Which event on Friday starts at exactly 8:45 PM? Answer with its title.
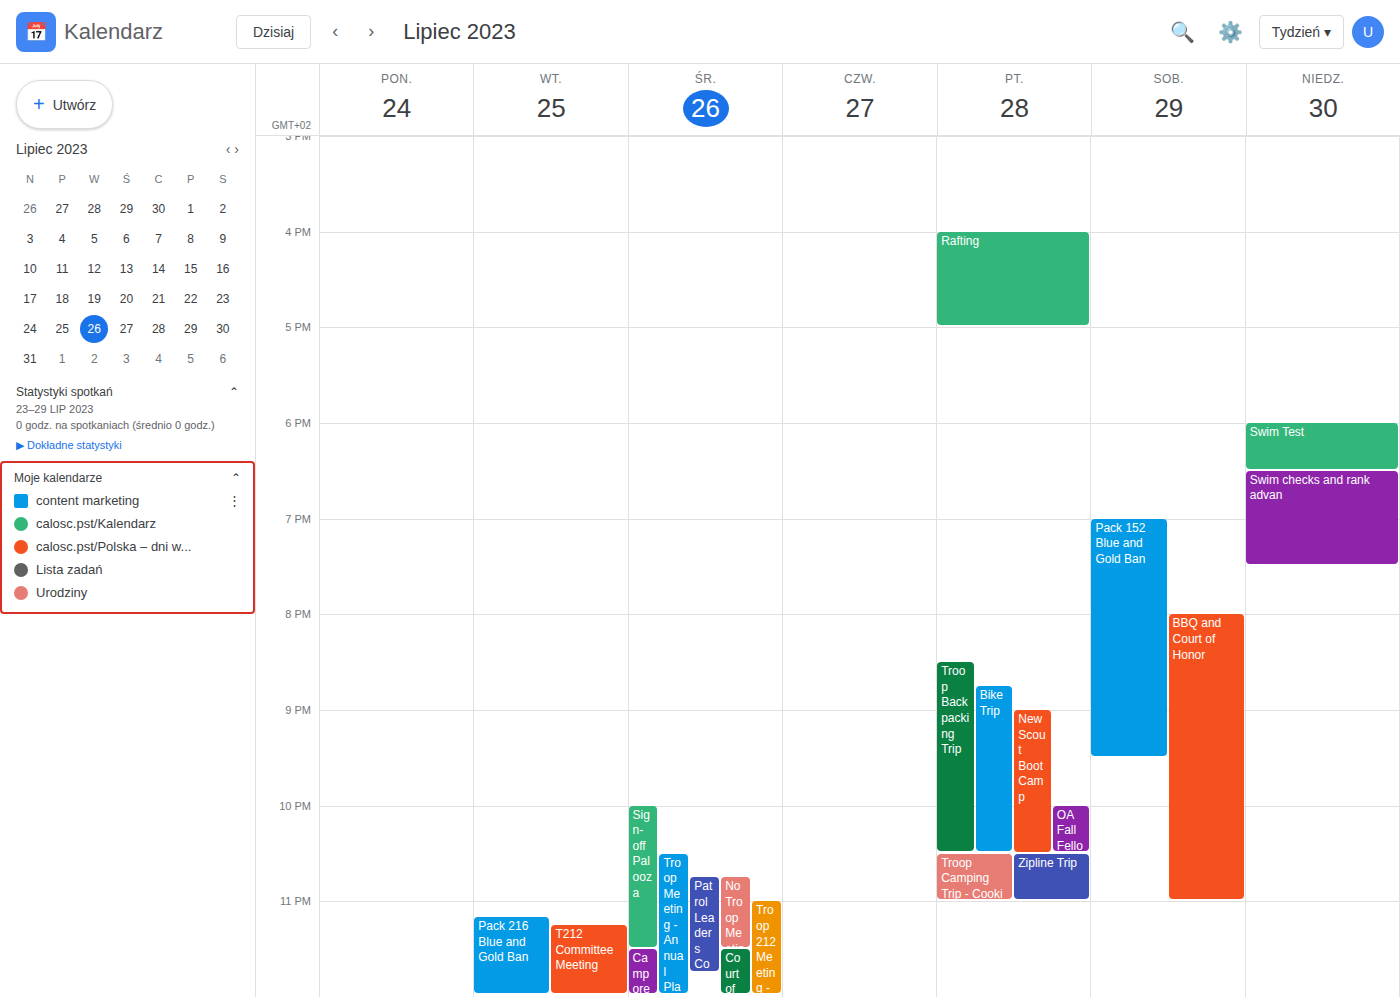
"Bike Trip"